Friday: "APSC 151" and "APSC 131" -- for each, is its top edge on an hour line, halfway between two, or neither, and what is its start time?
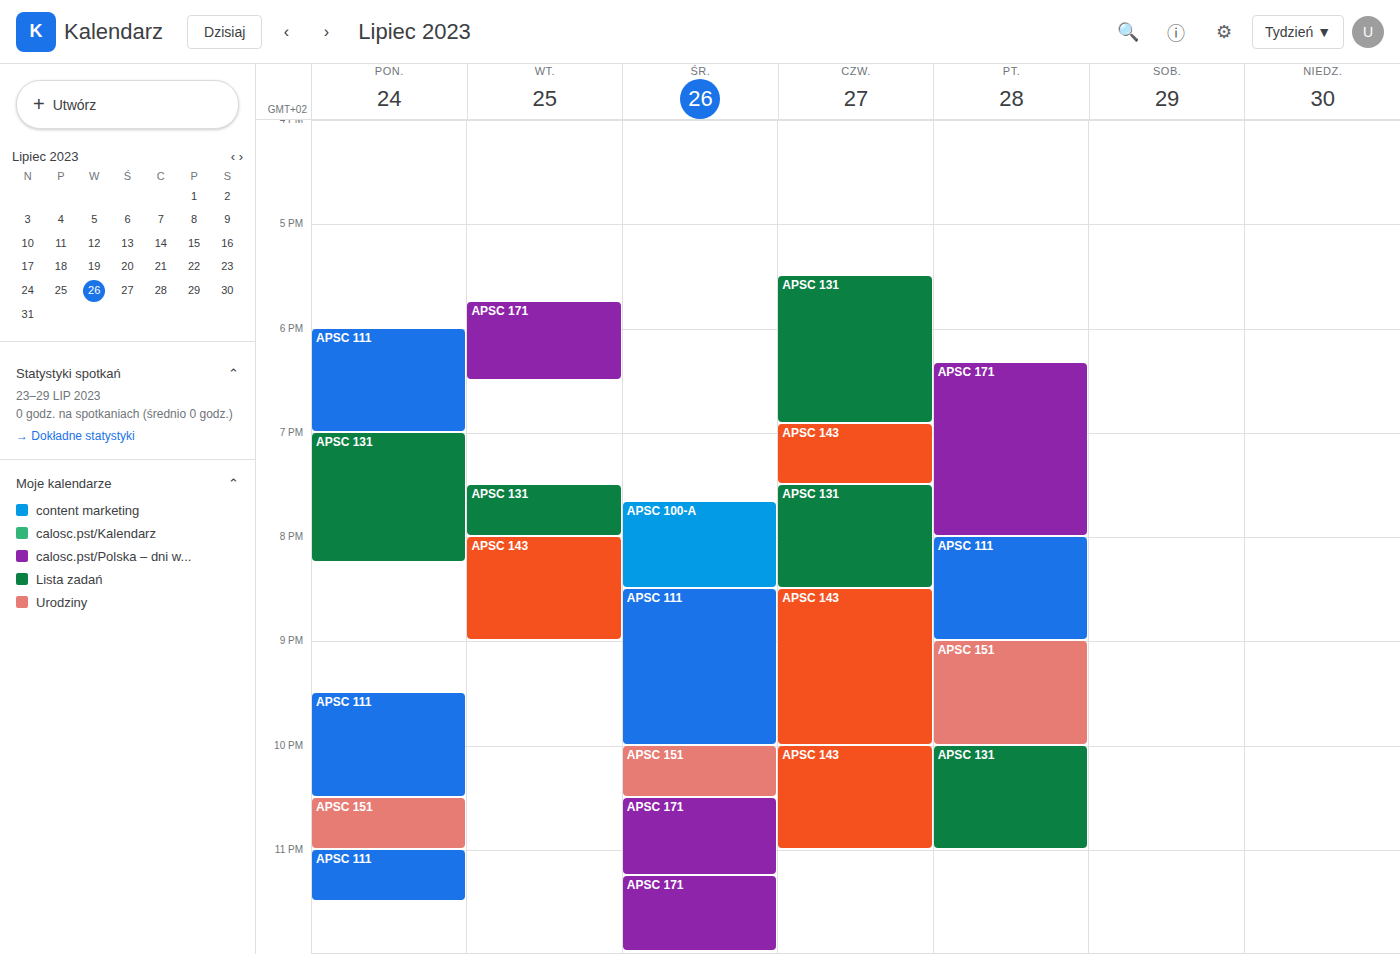
"APSC 151": 9:00 PM, exactly on the 9 PM line. "APSC 131": 10:00 PM, exactly on the 10 PM line.